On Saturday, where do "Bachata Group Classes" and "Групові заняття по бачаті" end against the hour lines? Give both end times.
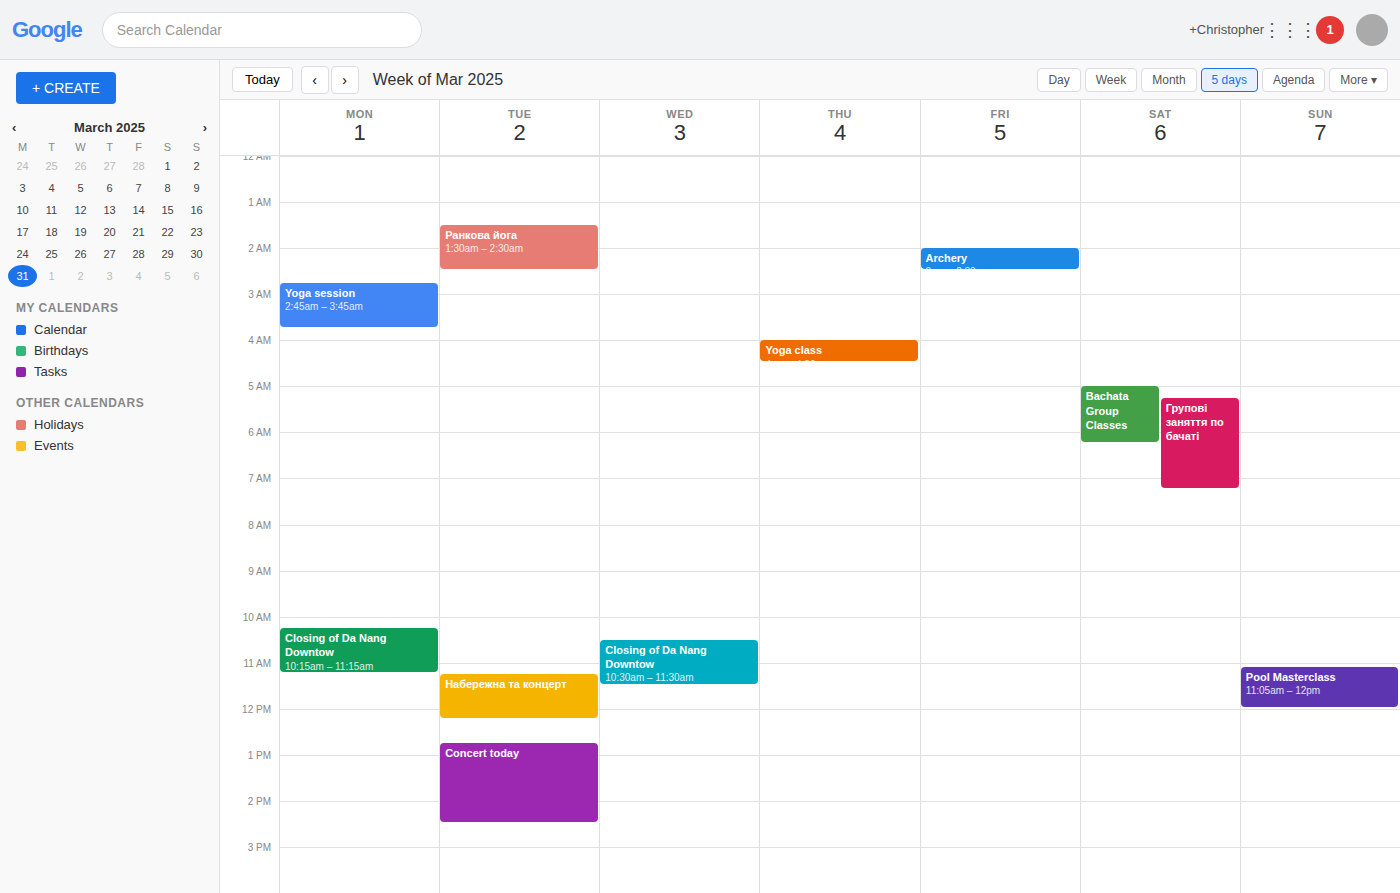
"Bachata Group Classes": 06:15, neither: a quarter of the way from the 06:00 line to the 07:00 line. "Групові заняття по бачаті": 07:15, neither: a quarter of the way from the 07:00 line to the 08:00 line.